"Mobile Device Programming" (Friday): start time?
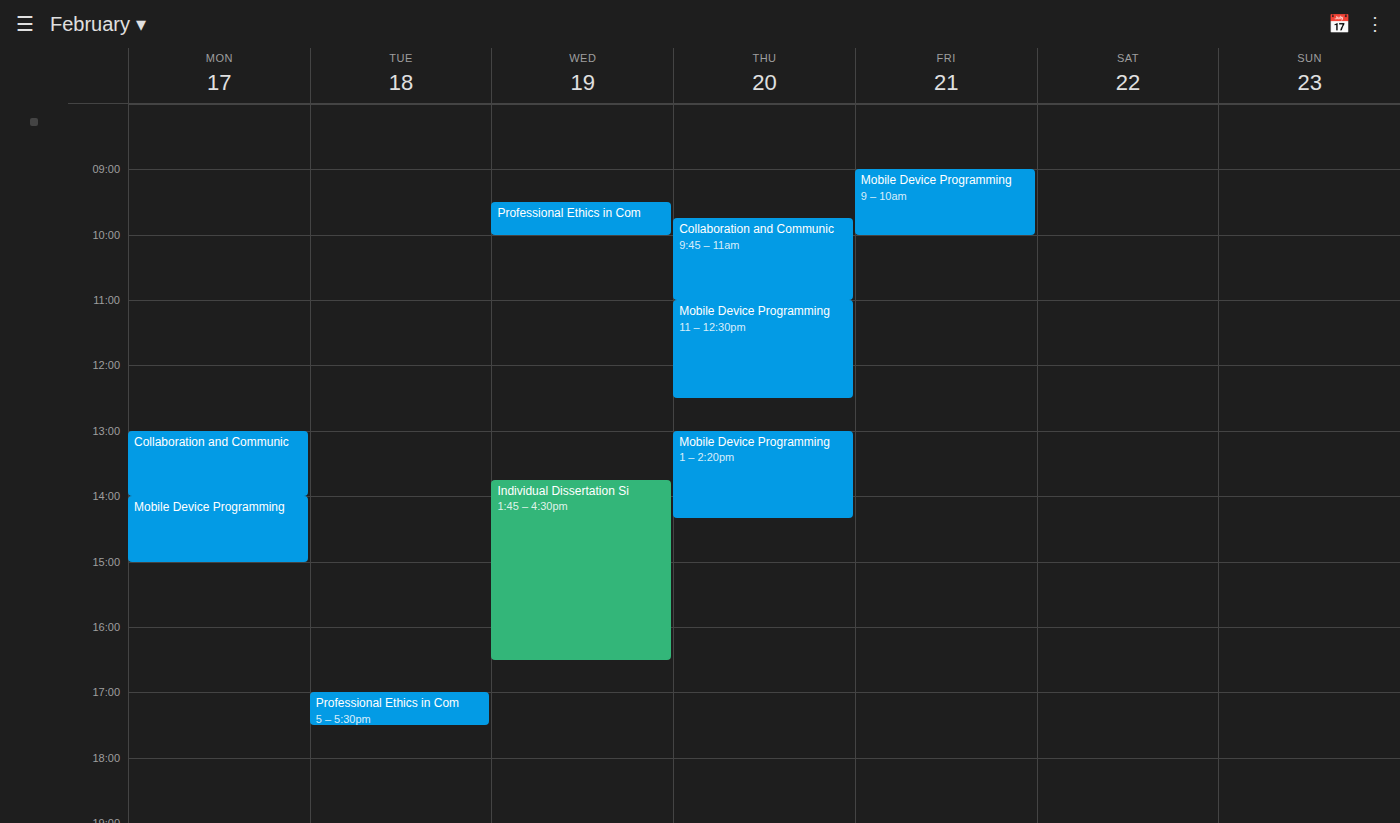
9:00 AM